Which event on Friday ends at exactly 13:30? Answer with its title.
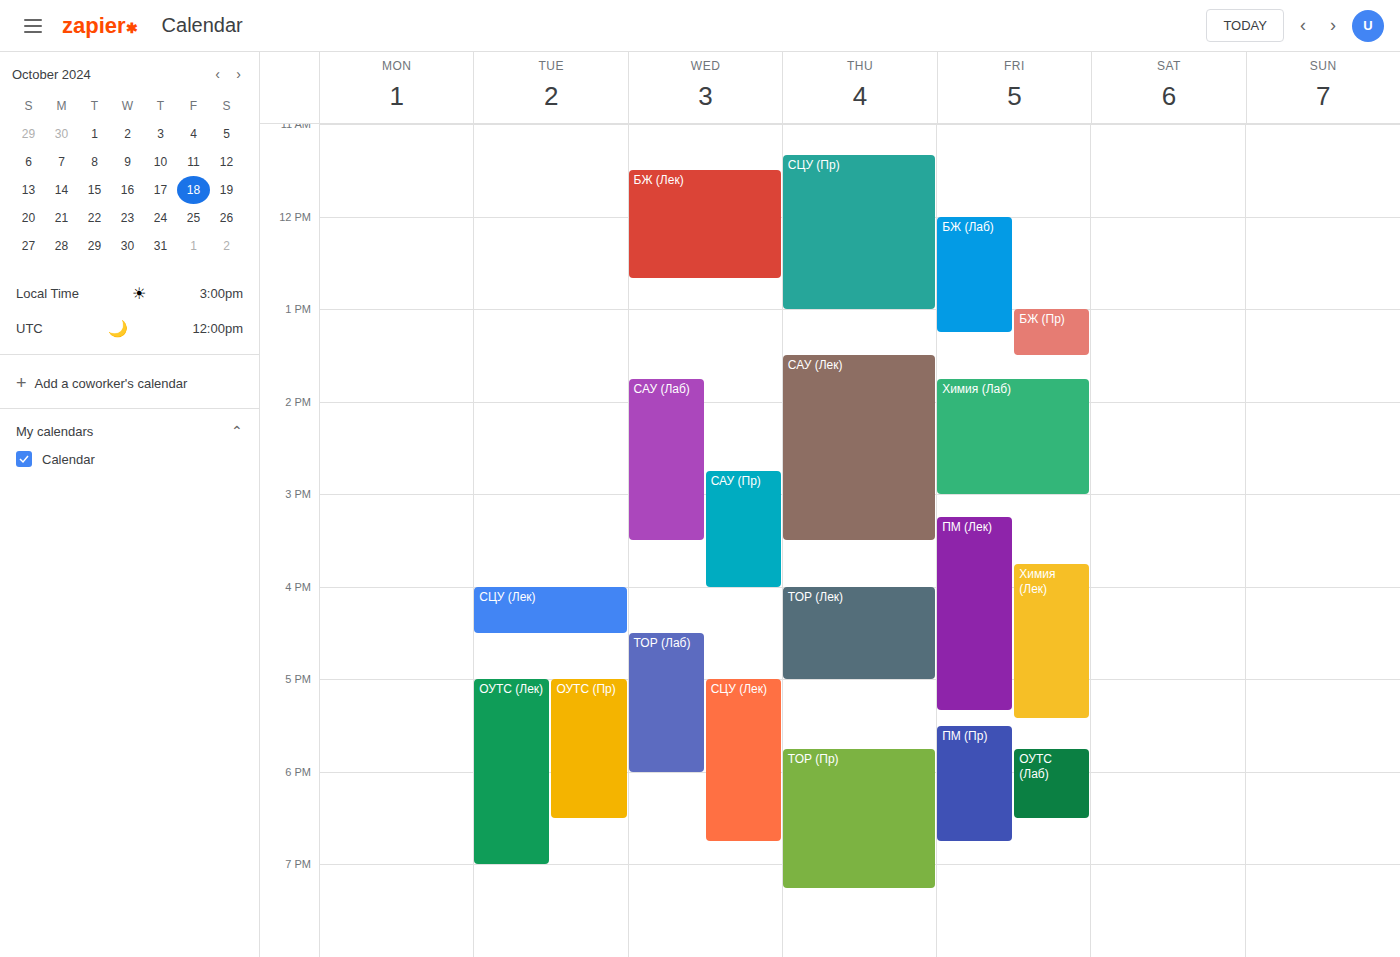
"БЖ (Пр)"